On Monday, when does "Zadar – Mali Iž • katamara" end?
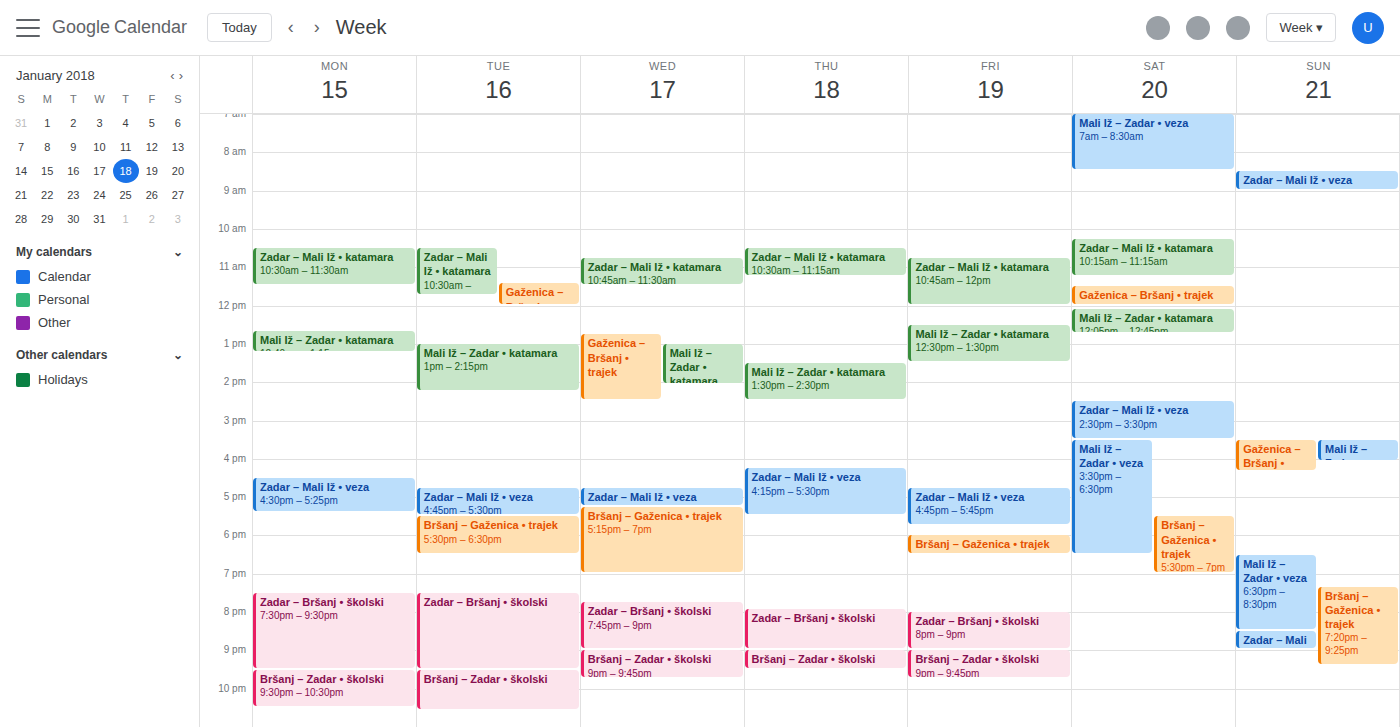
11:30